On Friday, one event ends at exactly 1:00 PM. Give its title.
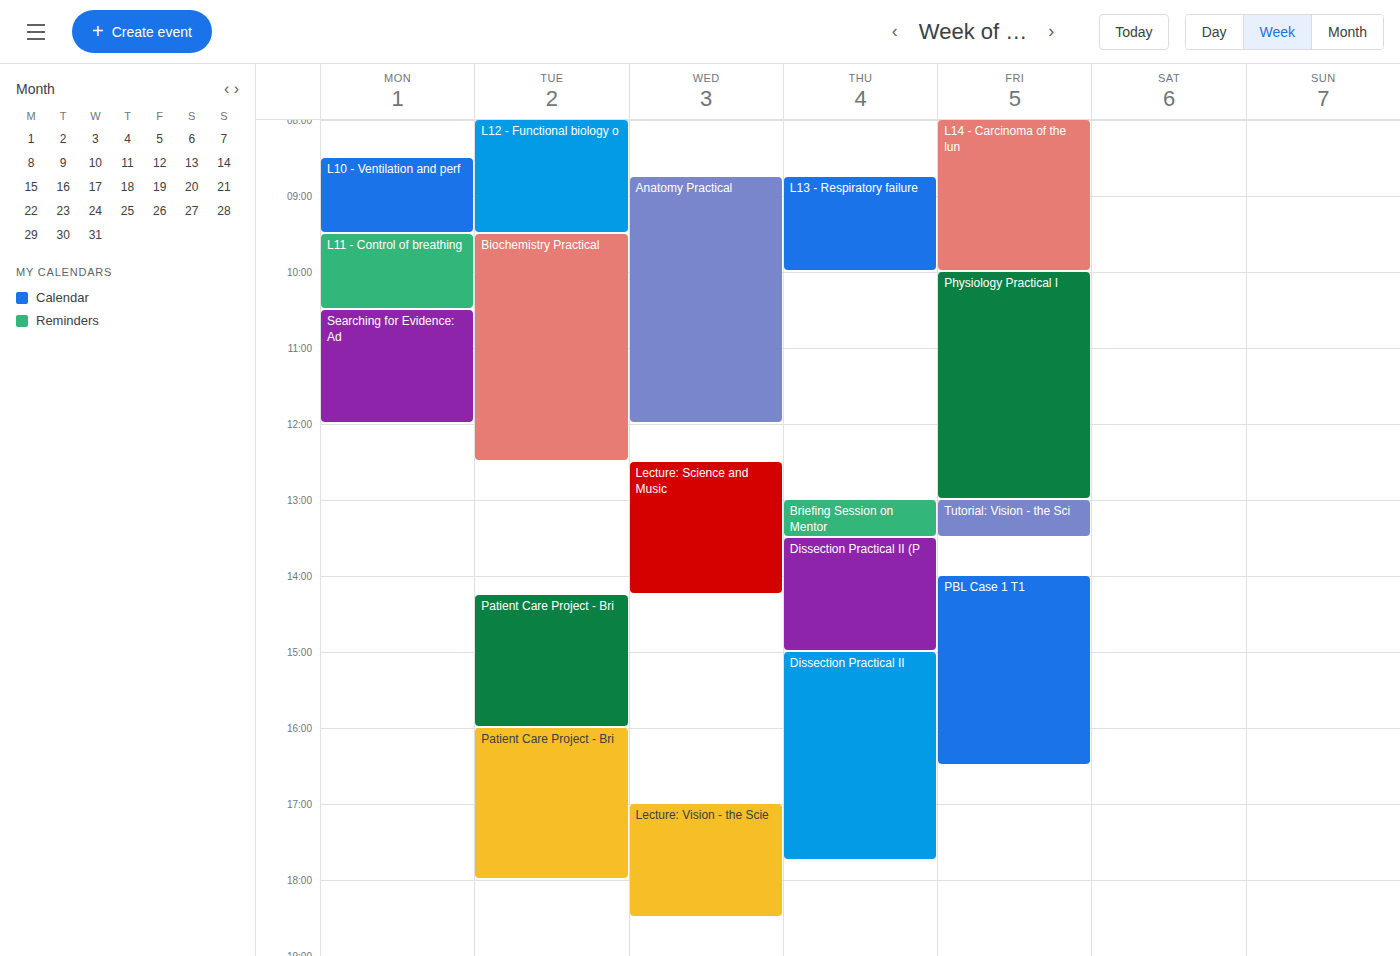
"Physiology Practical I"